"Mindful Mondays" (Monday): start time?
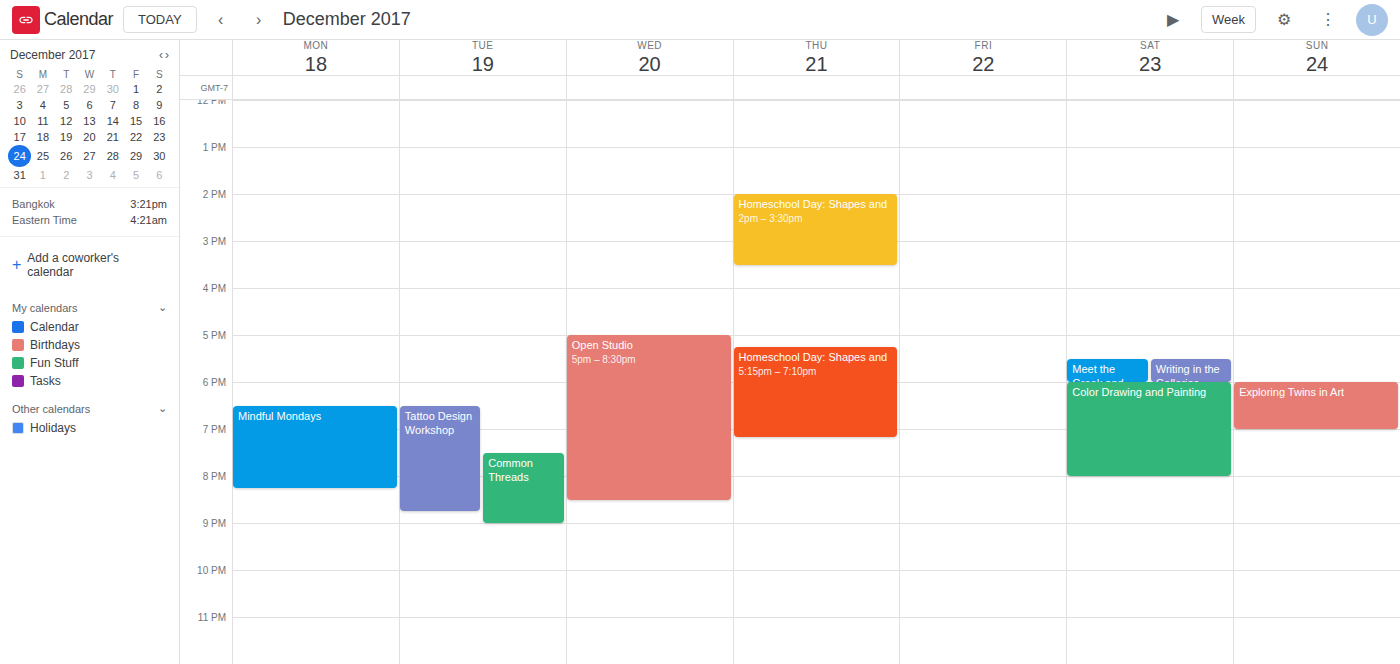
6:30 PM